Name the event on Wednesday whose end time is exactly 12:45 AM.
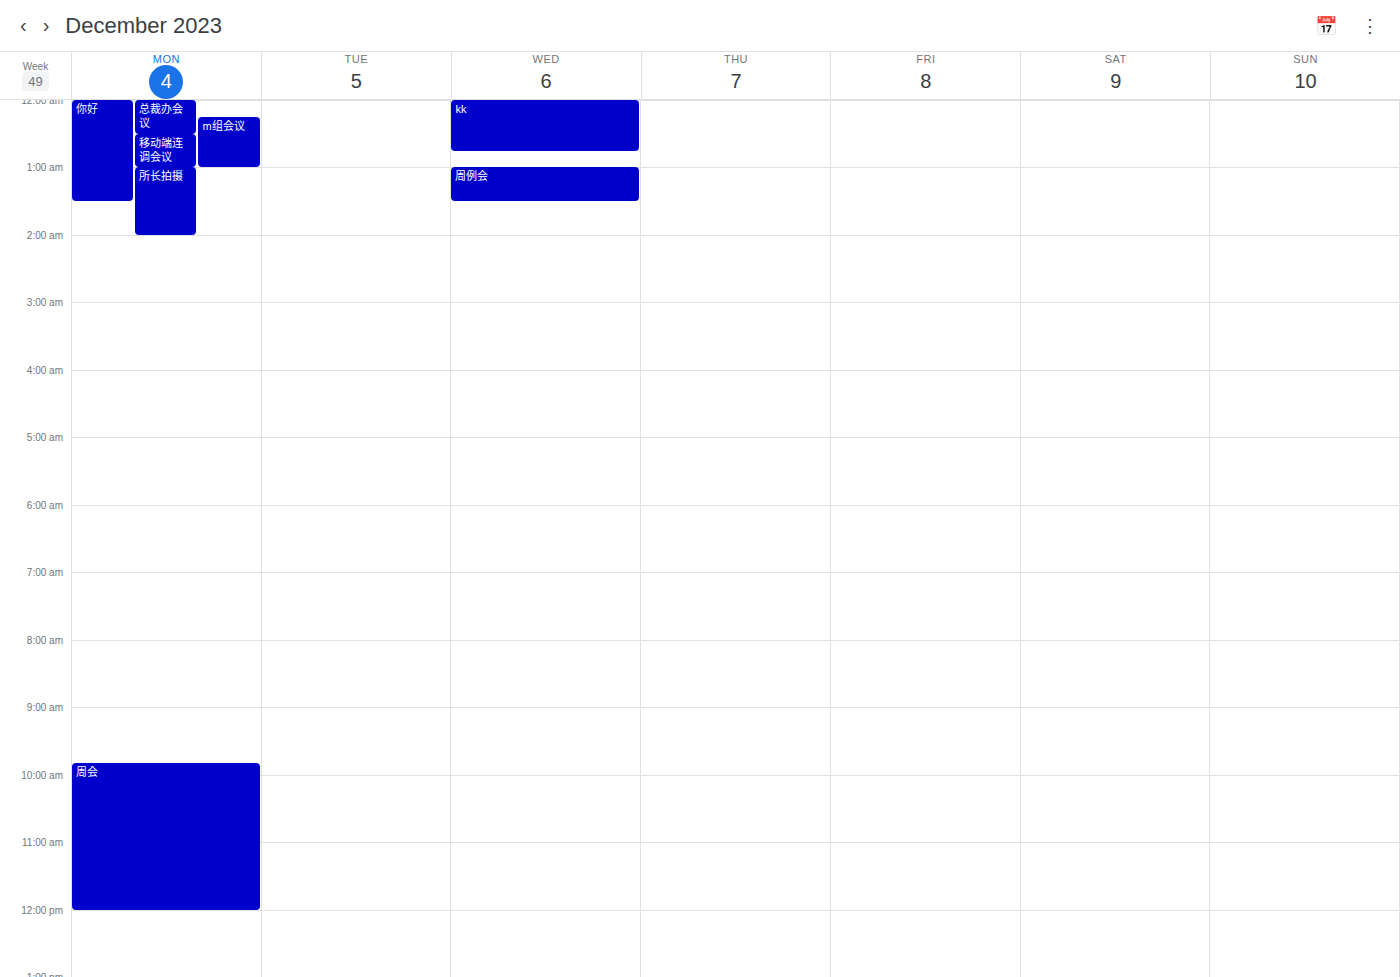
"kk"